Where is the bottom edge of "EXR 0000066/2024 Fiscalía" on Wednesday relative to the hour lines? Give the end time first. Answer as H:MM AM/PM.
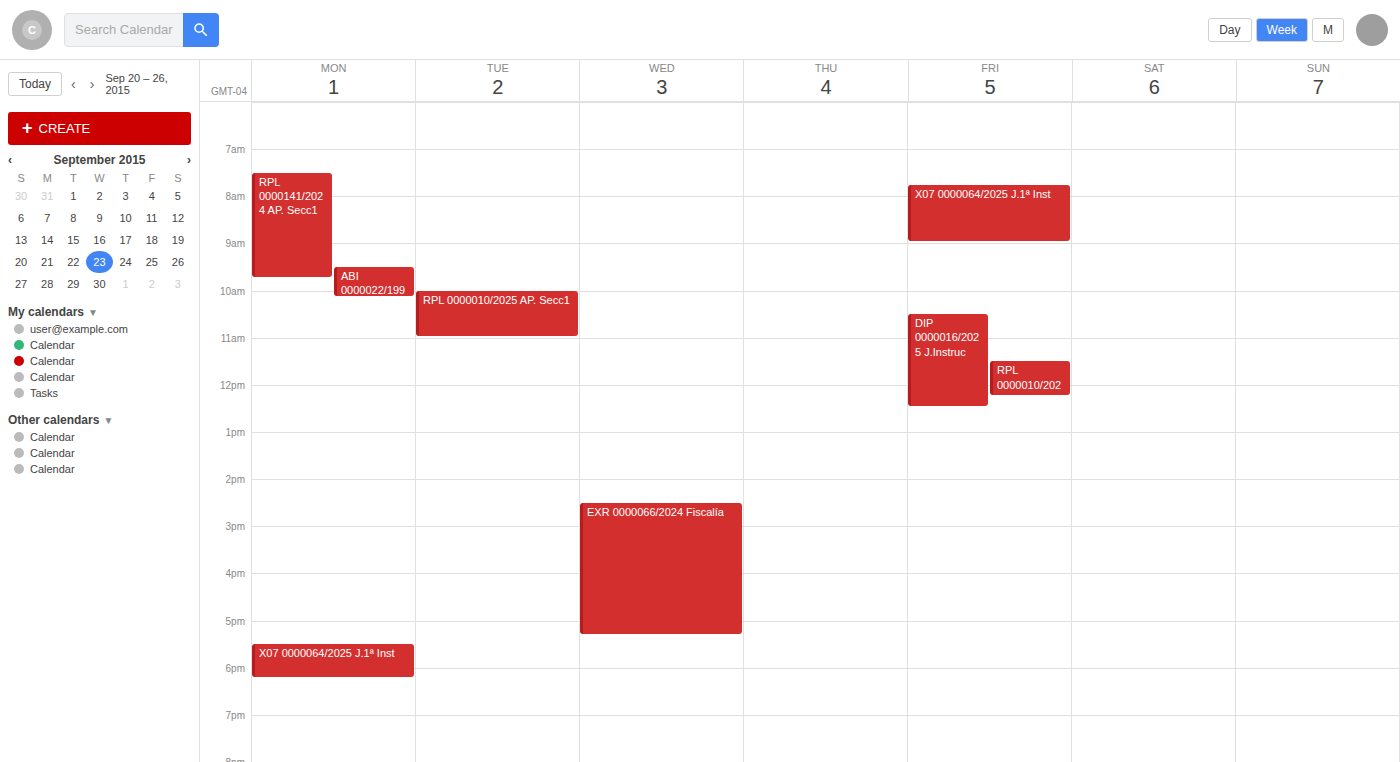
5:20 PM -- neither: 20 minutes below the 5 PM line and 40 minutes above the 6 PM line.